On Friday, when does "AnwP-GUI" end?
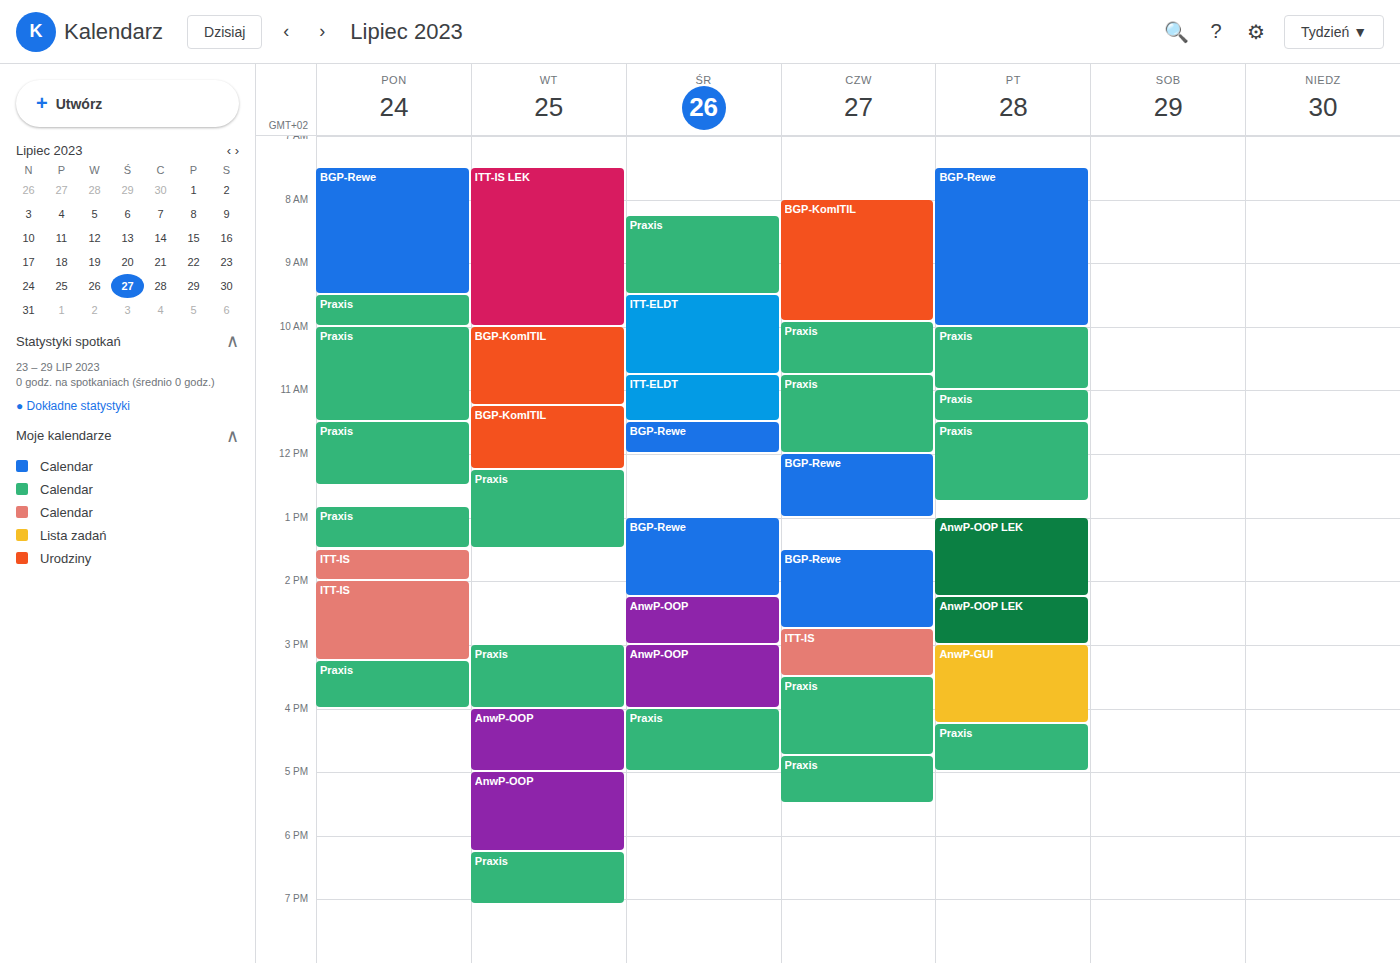
4:15 PM